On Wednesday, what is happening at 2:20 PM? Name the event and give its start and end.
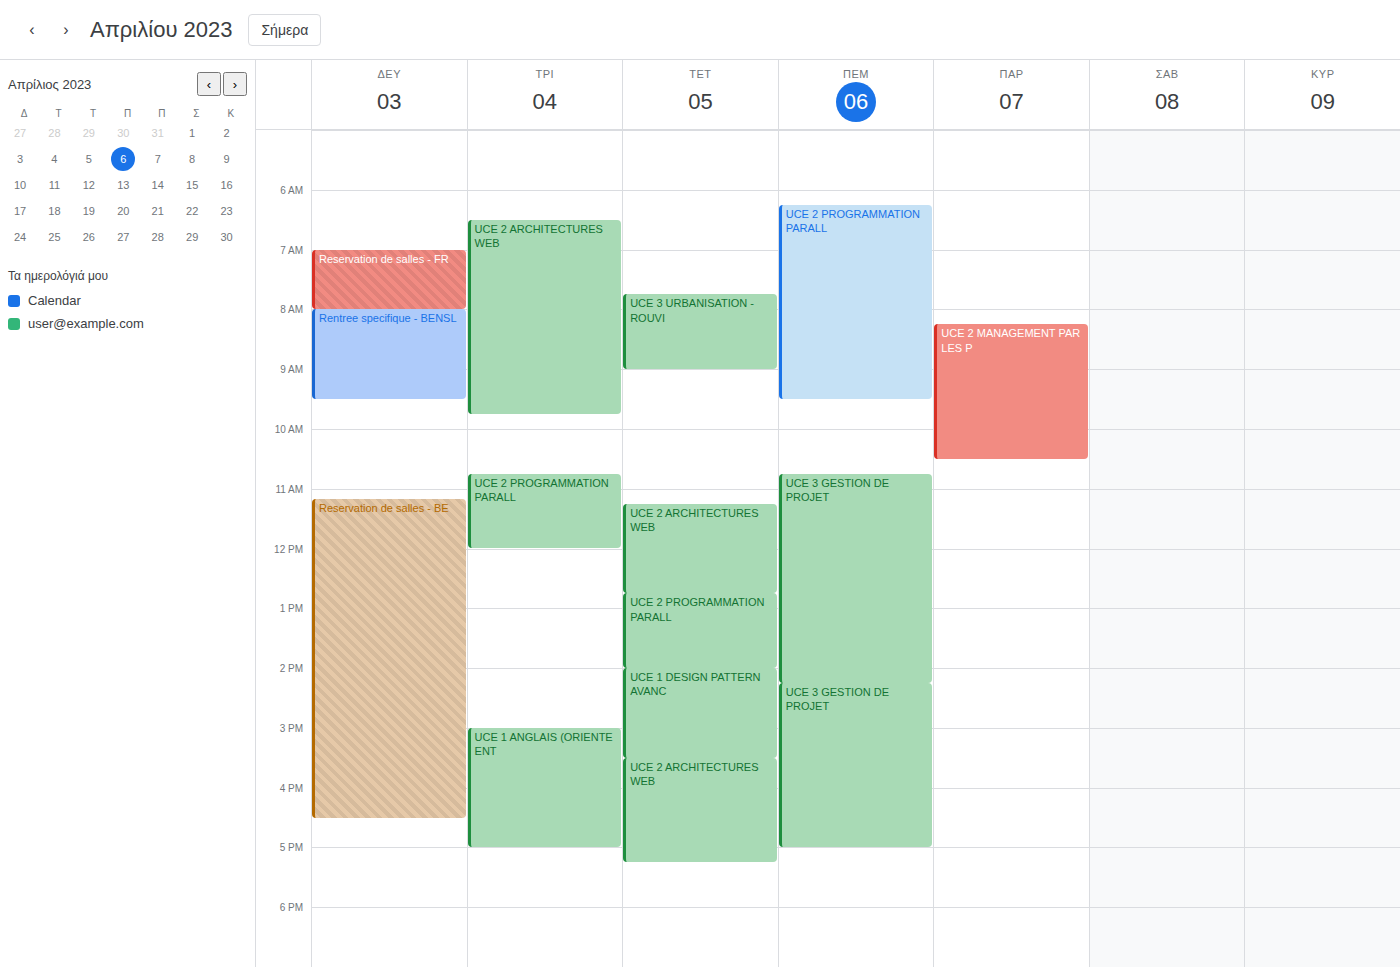
"UCE 1 DESIGN PATTERN AVANC", 2:00 PM to 3:30 PM